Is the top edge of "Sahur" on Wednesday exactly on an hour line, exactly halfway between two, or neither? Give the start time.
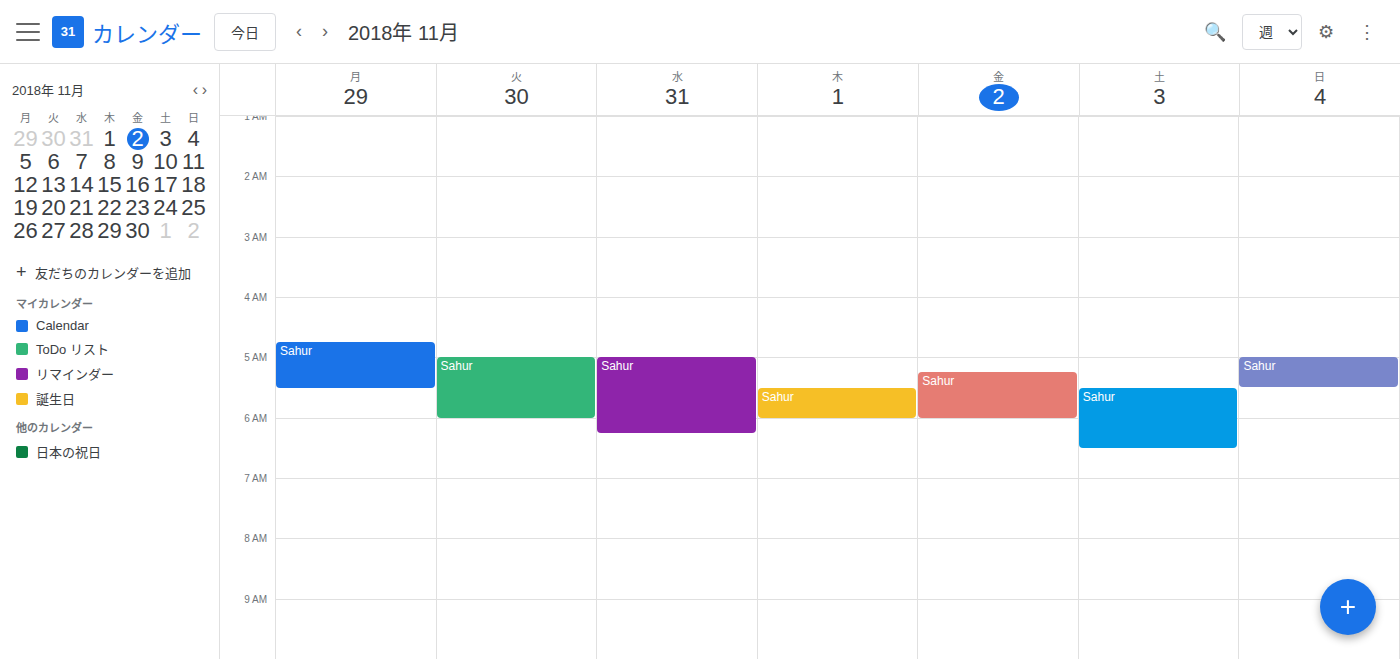
5:00 AM -- exactly on the 5 AM line.